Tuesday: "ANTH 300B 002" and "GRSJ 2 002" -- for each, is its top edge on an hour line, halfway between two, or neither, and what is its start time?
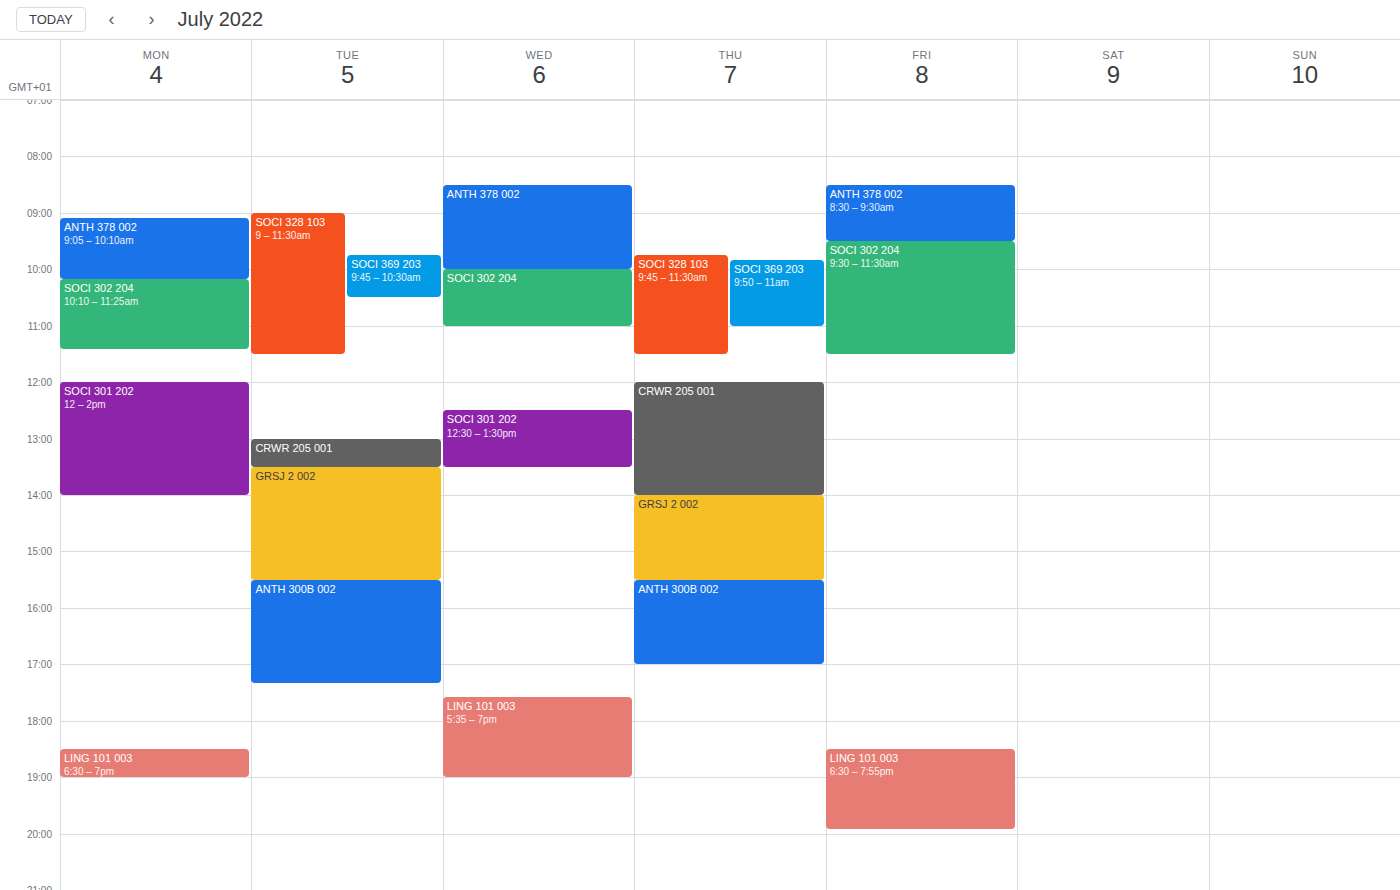
"ANTH 300B 002": 3:30 PM, halfway between the 3 PM and 4 PM lines. "GRSJ 2 002": 1:30 PM, halfway between the 1 PM and 2 PM lines.